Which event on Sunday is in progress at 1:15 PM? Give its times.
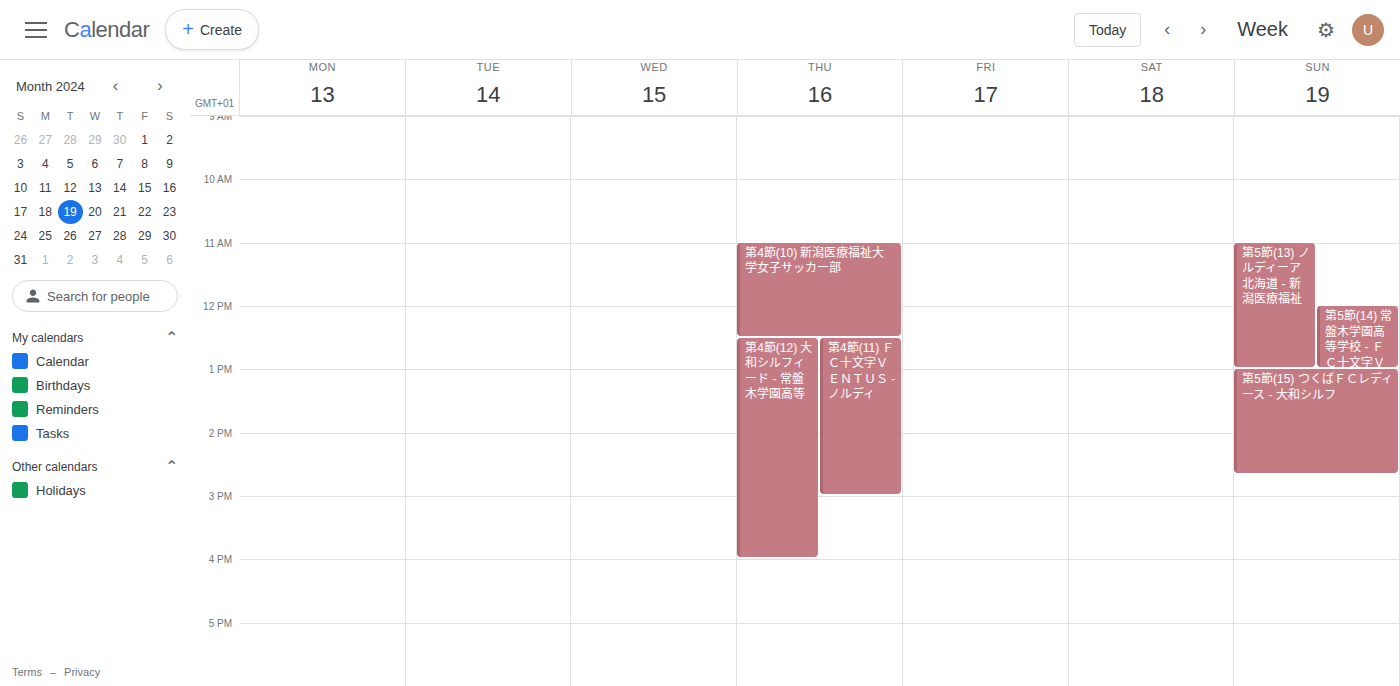
"第5節(15) つくばＦＣレディース - 大和シルフ", 1:00 PM to 2:40 PM